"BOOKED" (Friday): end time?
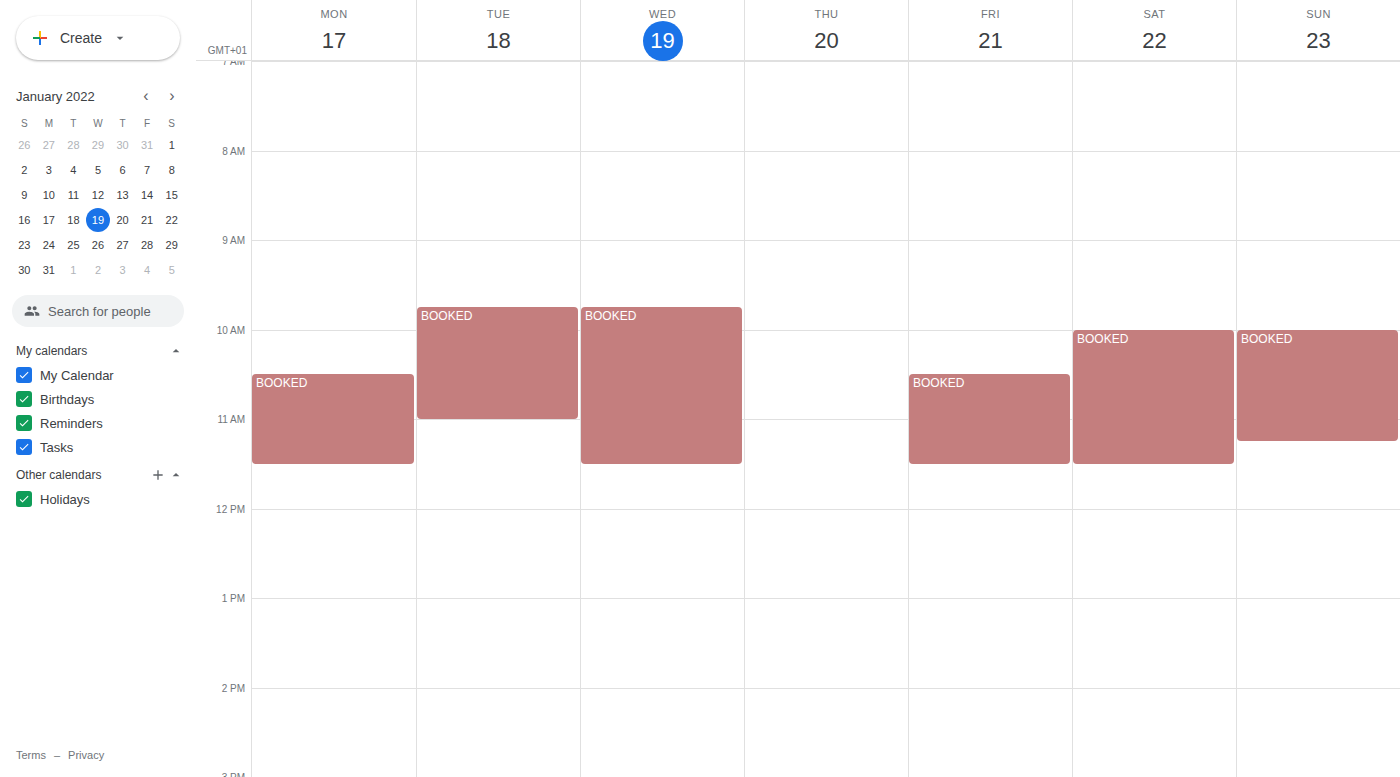
11:30 AM